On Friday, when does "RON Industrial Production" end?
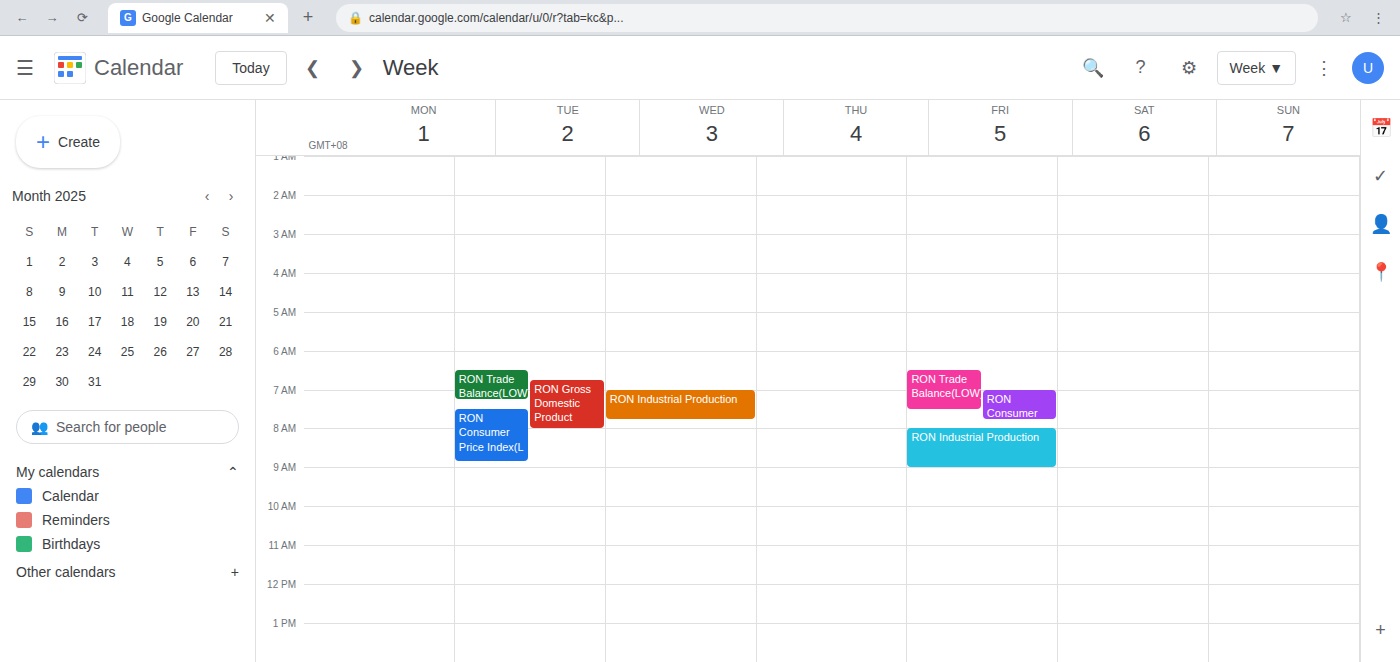
9:00 AM